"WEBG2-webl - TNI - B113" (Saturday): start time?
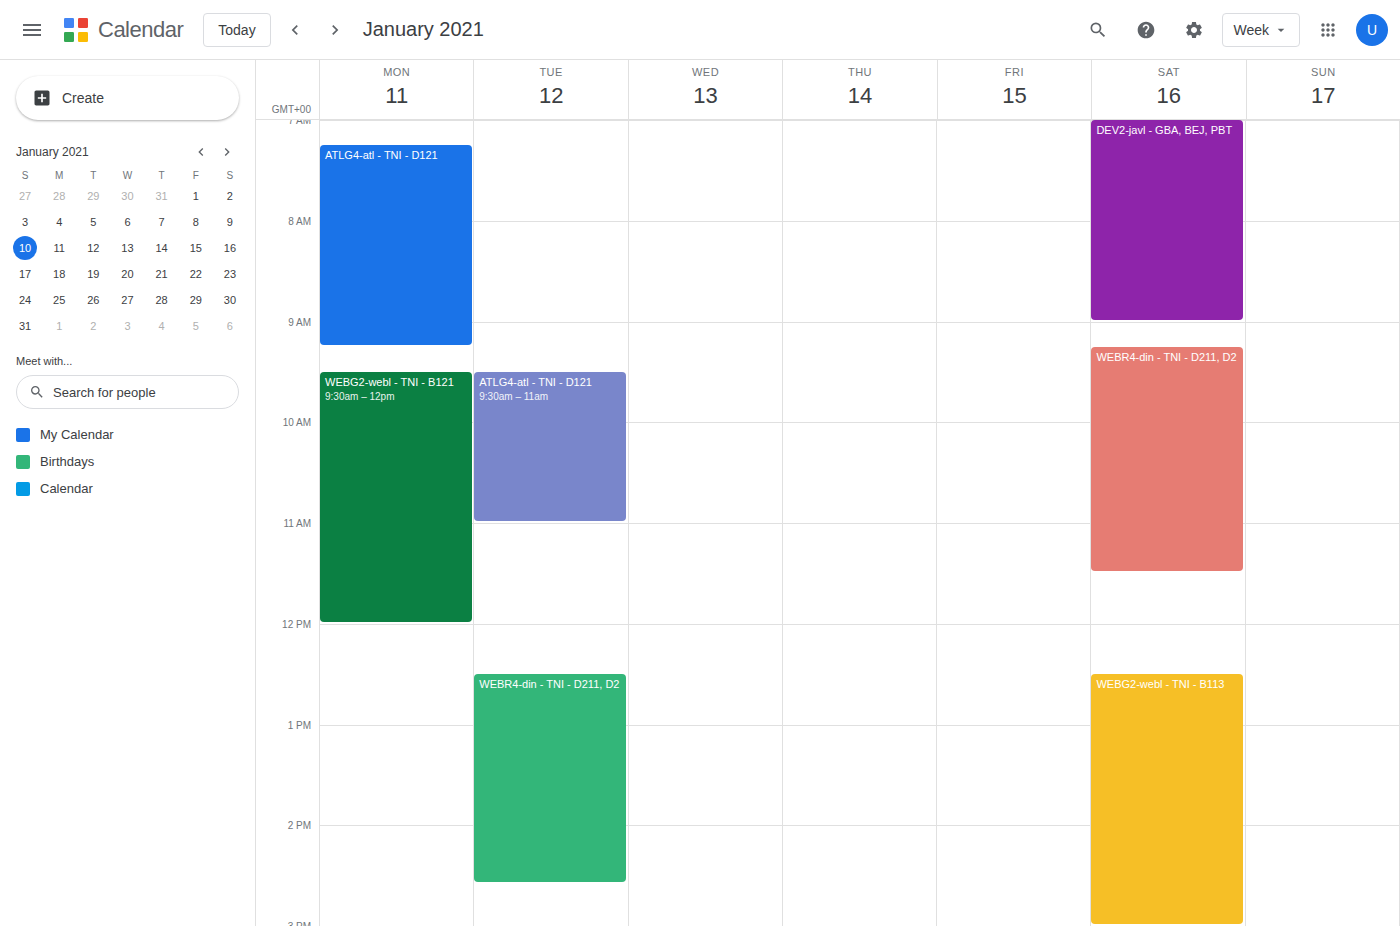
12:30 PM